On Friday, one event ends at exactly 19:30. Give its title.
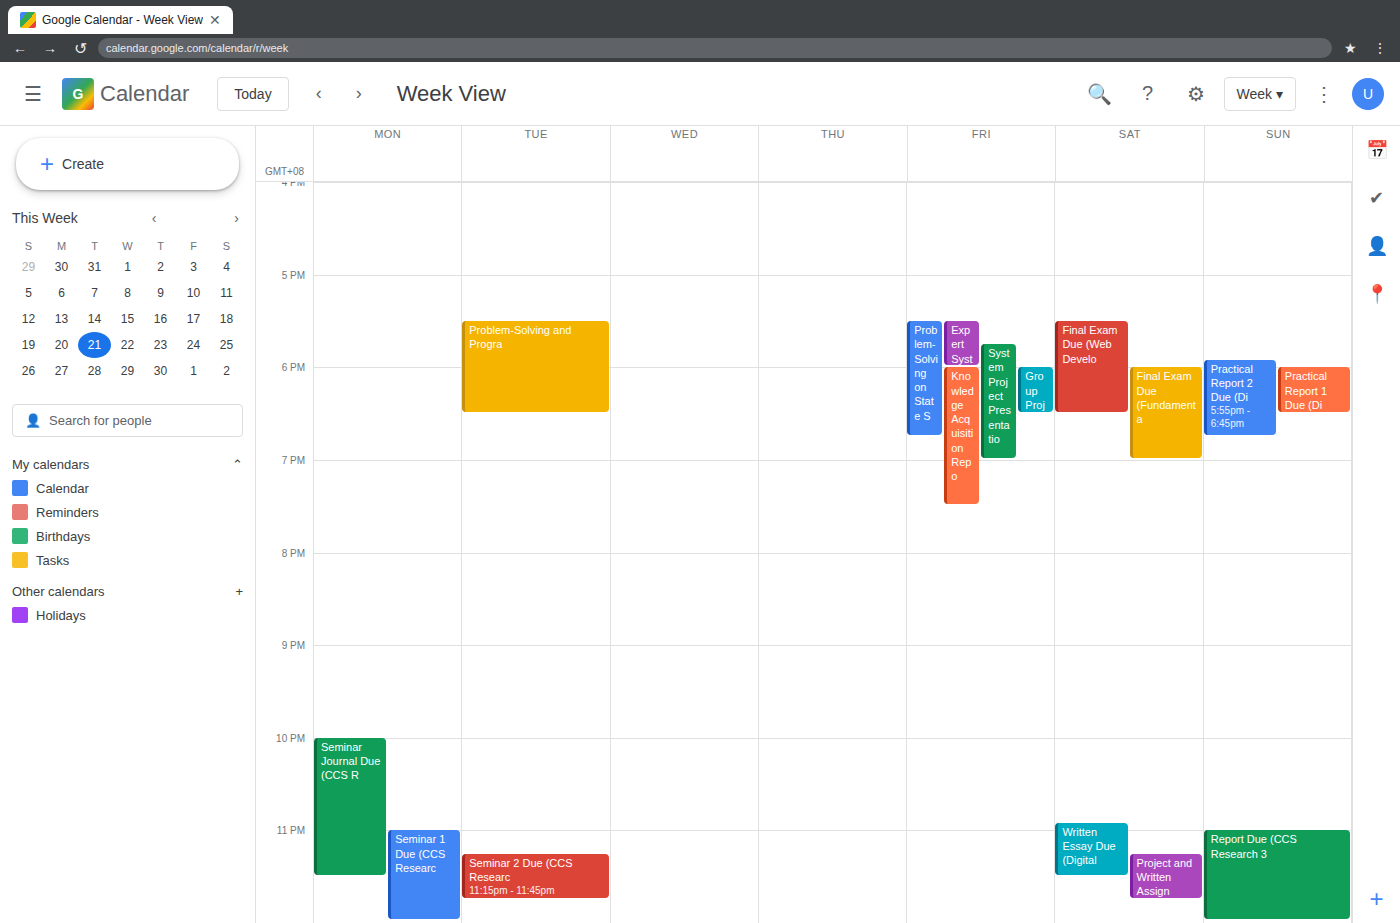
"Knowledge Acquisition Repo"